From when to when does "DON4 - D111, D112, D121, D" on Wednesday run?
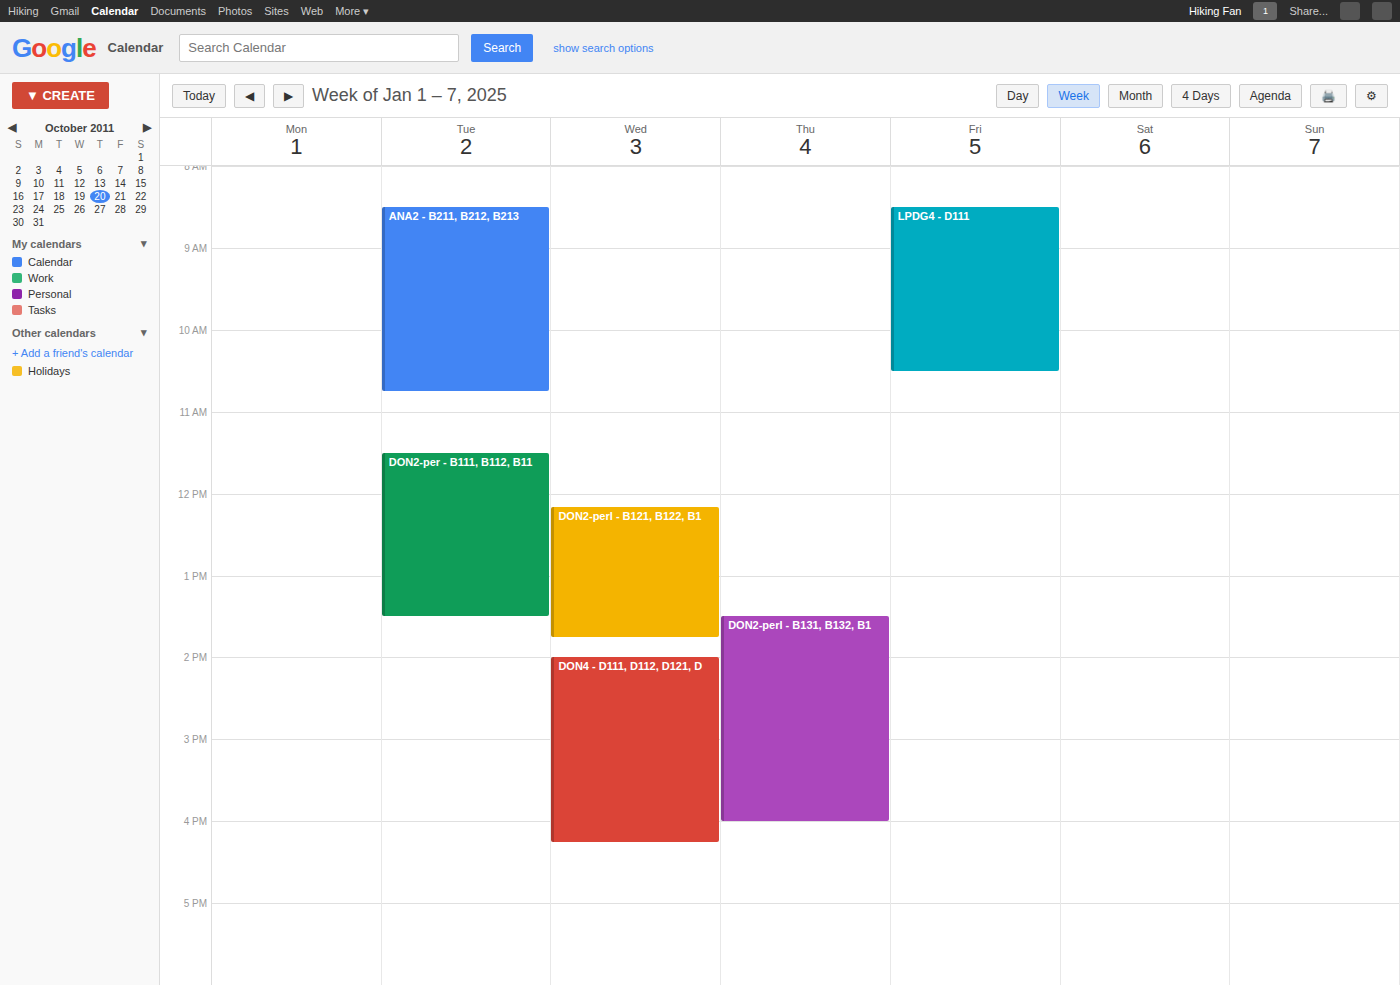
2:00 PM to 4:15 PM